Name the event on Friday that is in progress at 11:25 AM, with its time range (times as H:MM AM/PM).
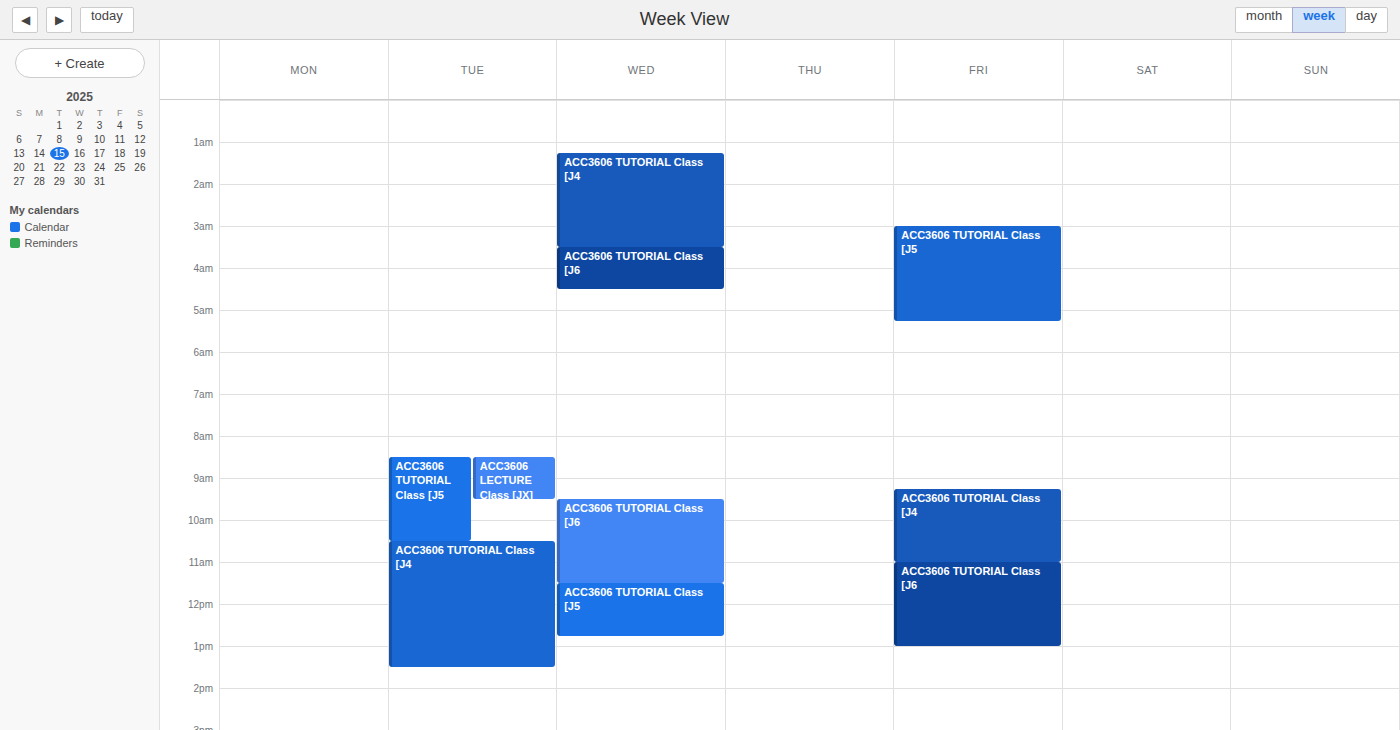
"ACC3606 TUTORIAL Class [J6", 11:00 AM to 1:00 PM